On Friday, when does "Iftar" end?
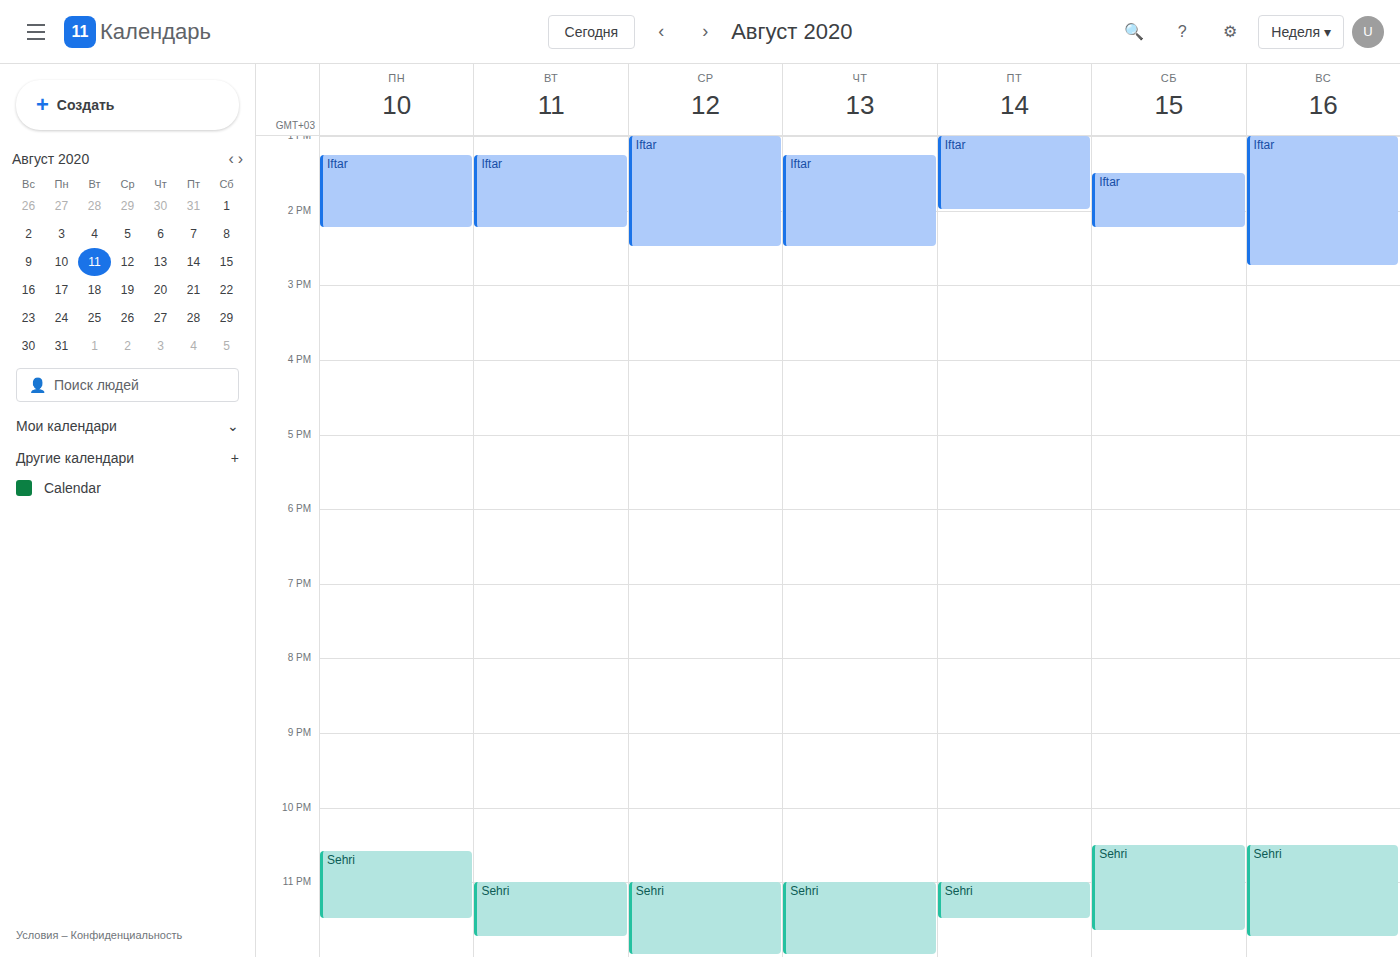
2:00 PM